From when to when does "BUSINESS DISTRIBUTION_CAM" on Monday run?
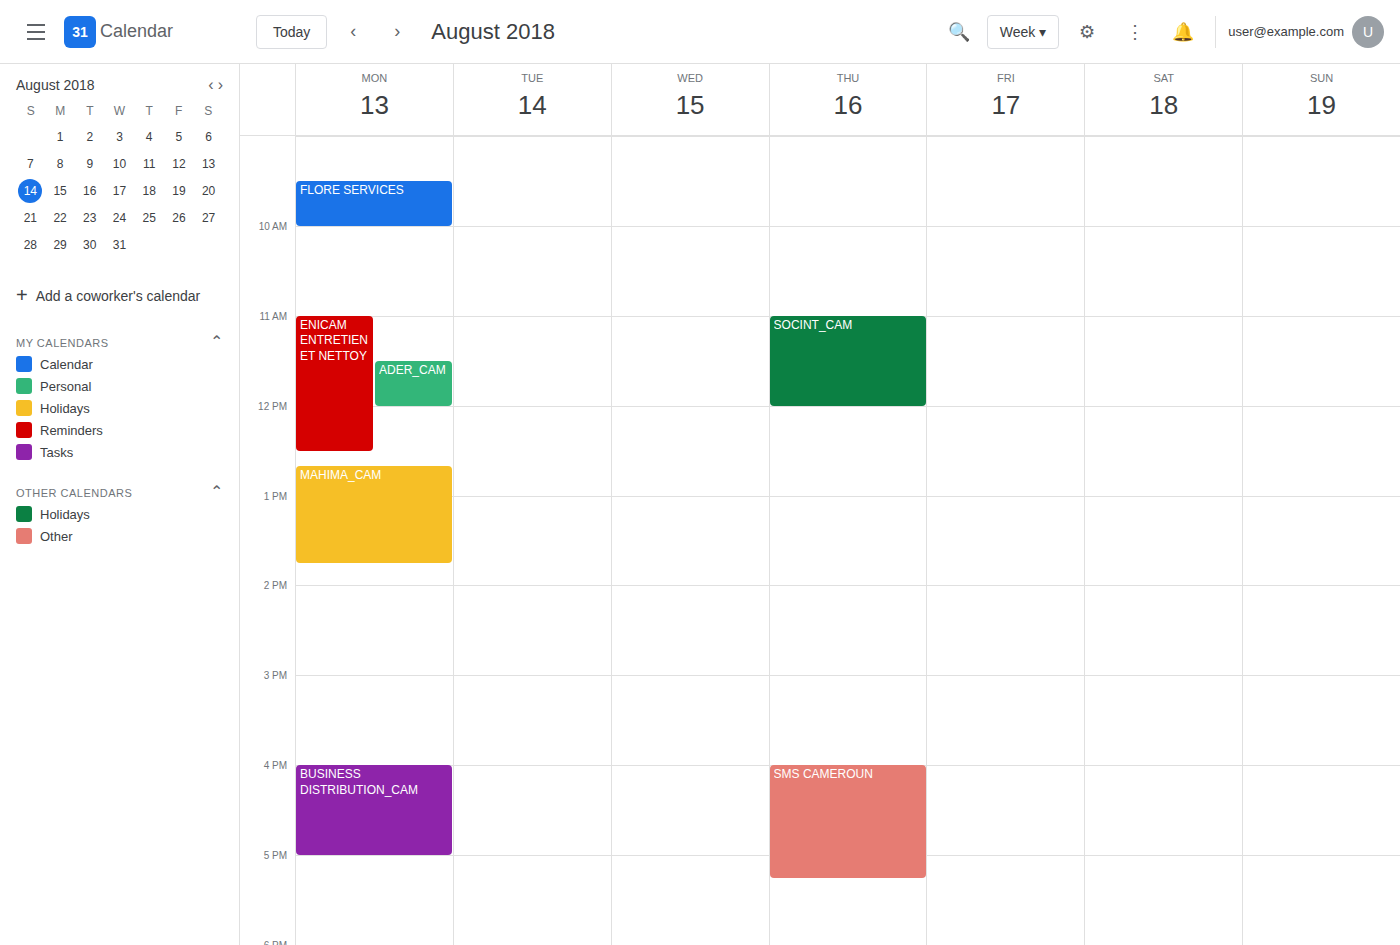
4:00 PM to 5:00 PM